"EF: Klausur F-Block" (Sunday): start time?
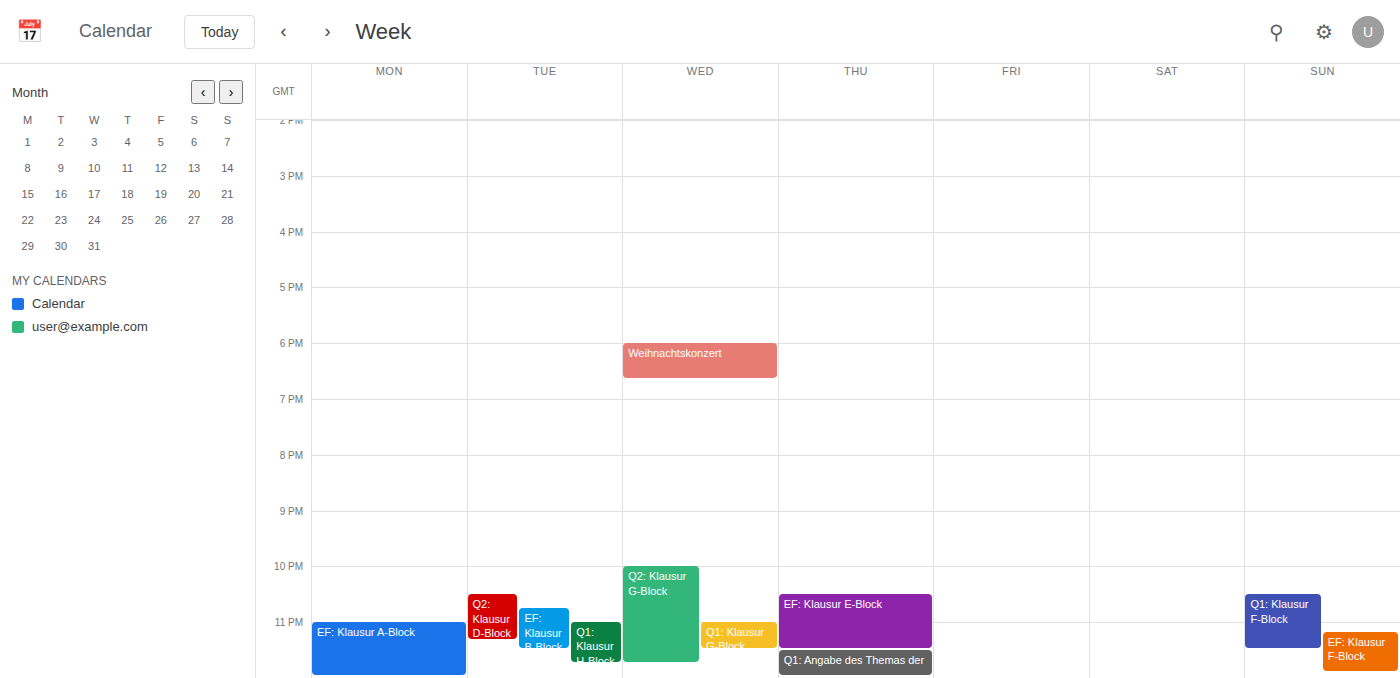
11:10 PM